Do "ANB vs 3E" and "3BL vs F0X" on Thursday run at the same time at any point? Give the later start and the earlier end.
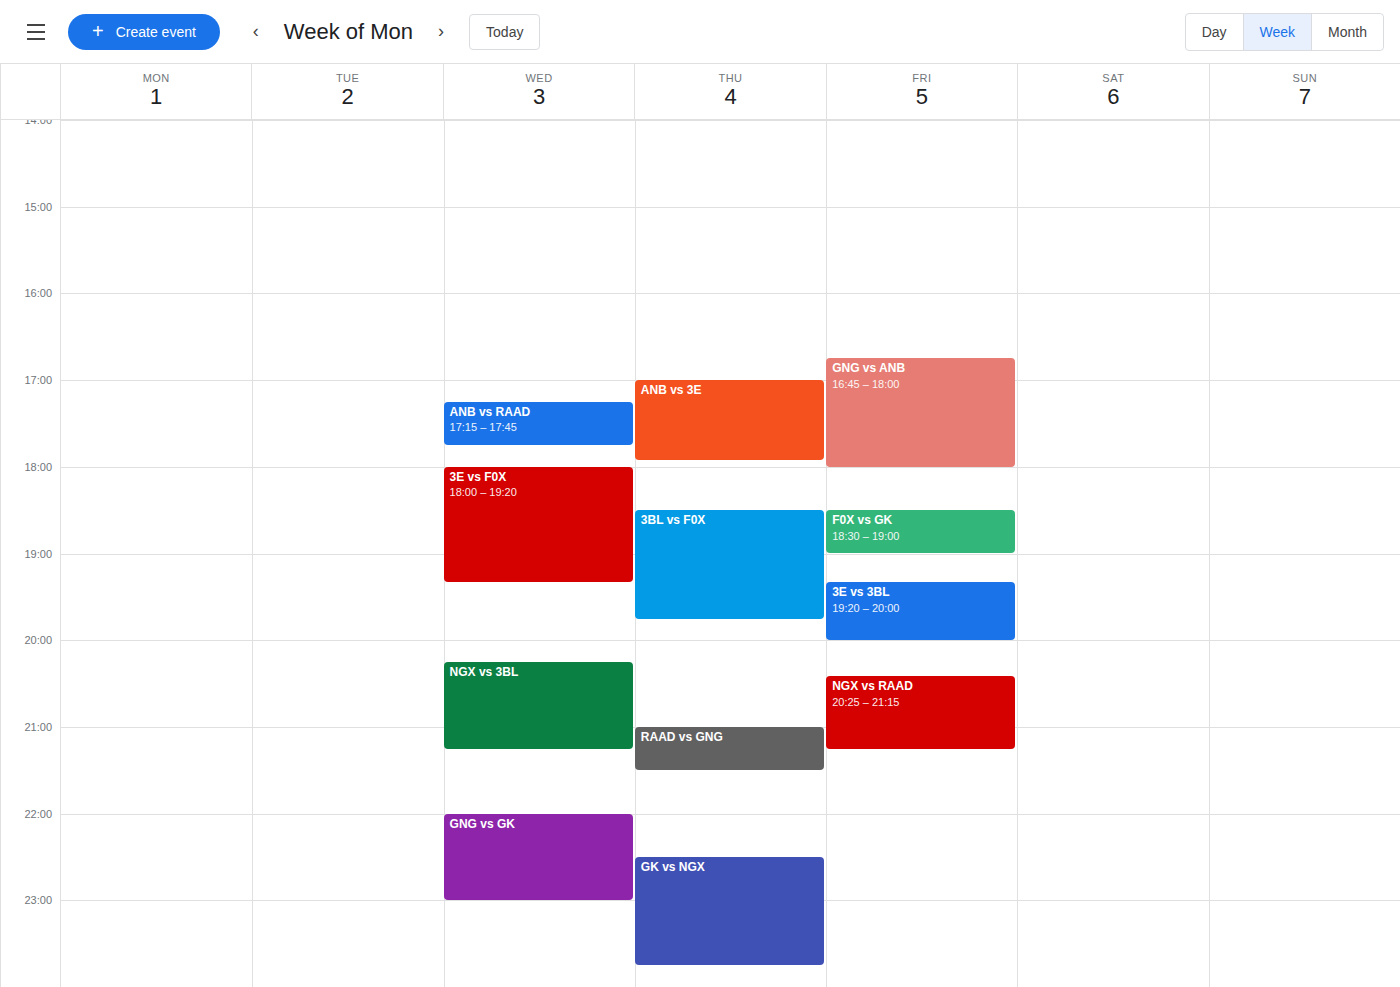
"ANB vs 3E" ends at 5:55 PM and "3BL vs F0X" starts at 6:30 PM -- no overlap.